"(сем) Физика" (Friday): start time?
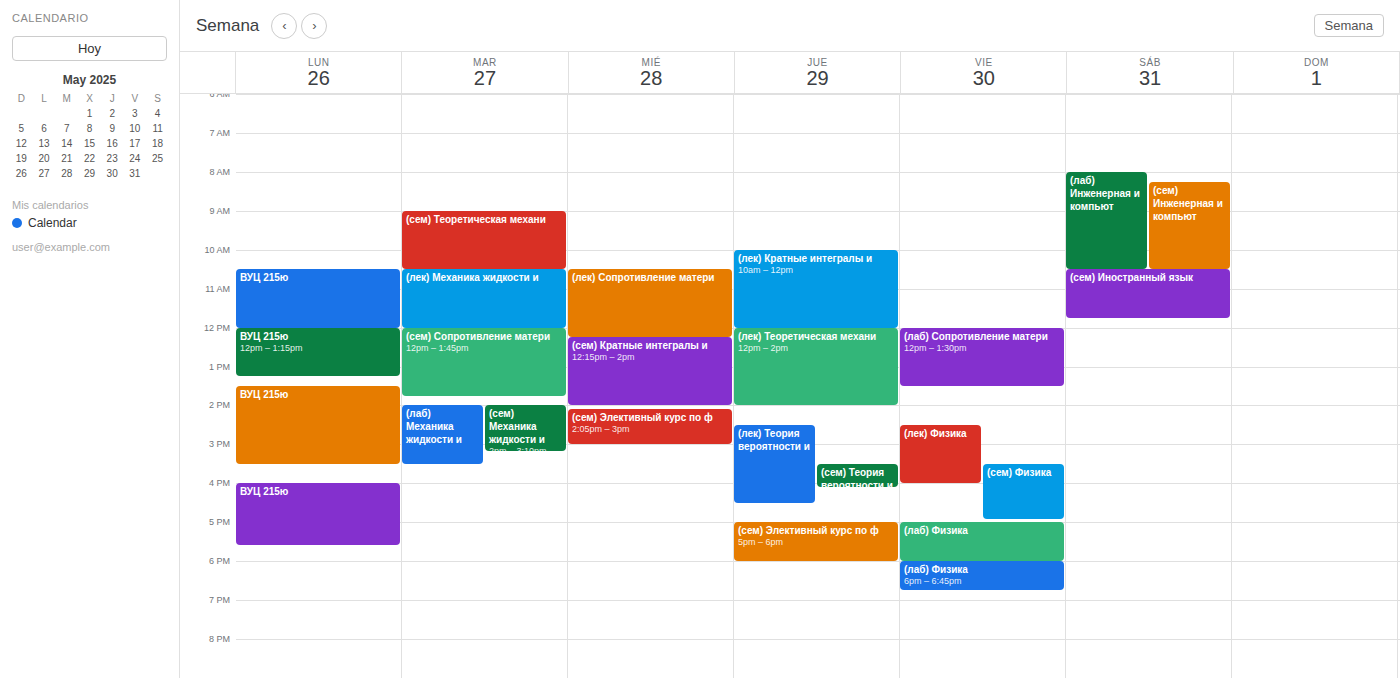
3:30 PM